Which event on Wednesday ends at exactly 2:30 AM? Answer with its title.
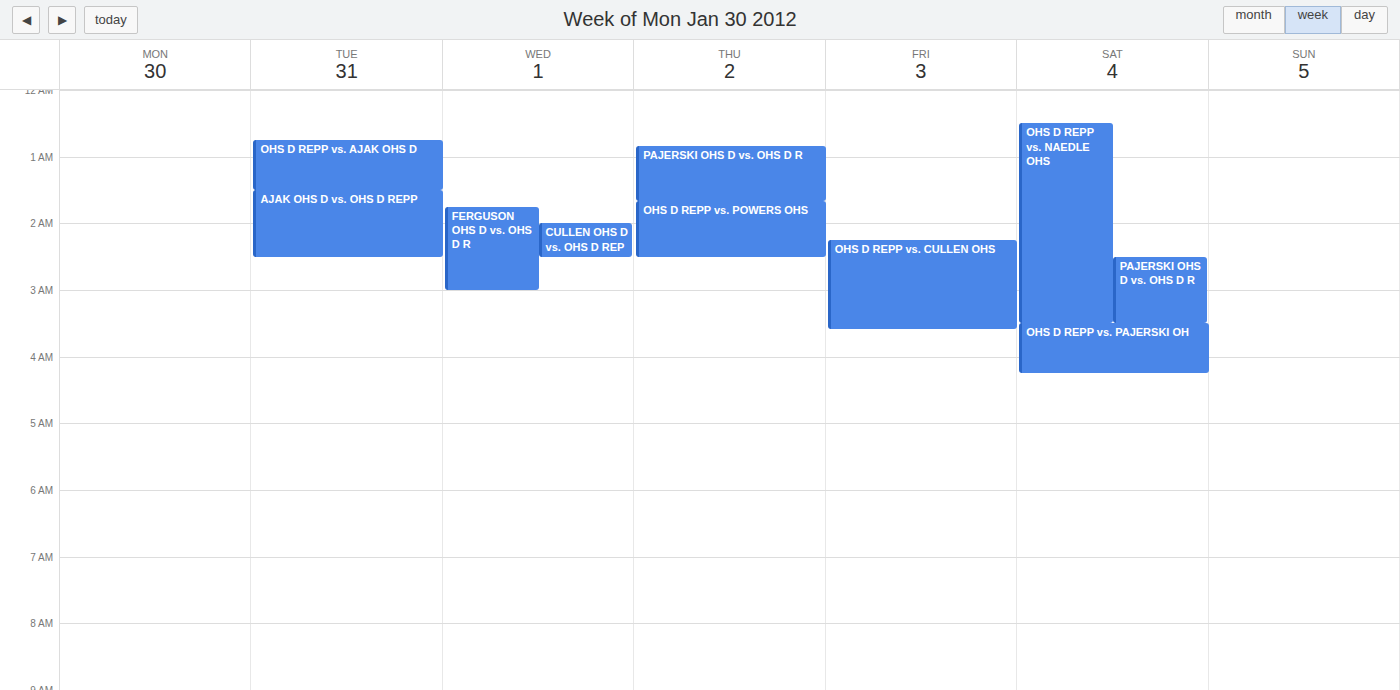
"CULLEN OHS D vs. OHS D REP"